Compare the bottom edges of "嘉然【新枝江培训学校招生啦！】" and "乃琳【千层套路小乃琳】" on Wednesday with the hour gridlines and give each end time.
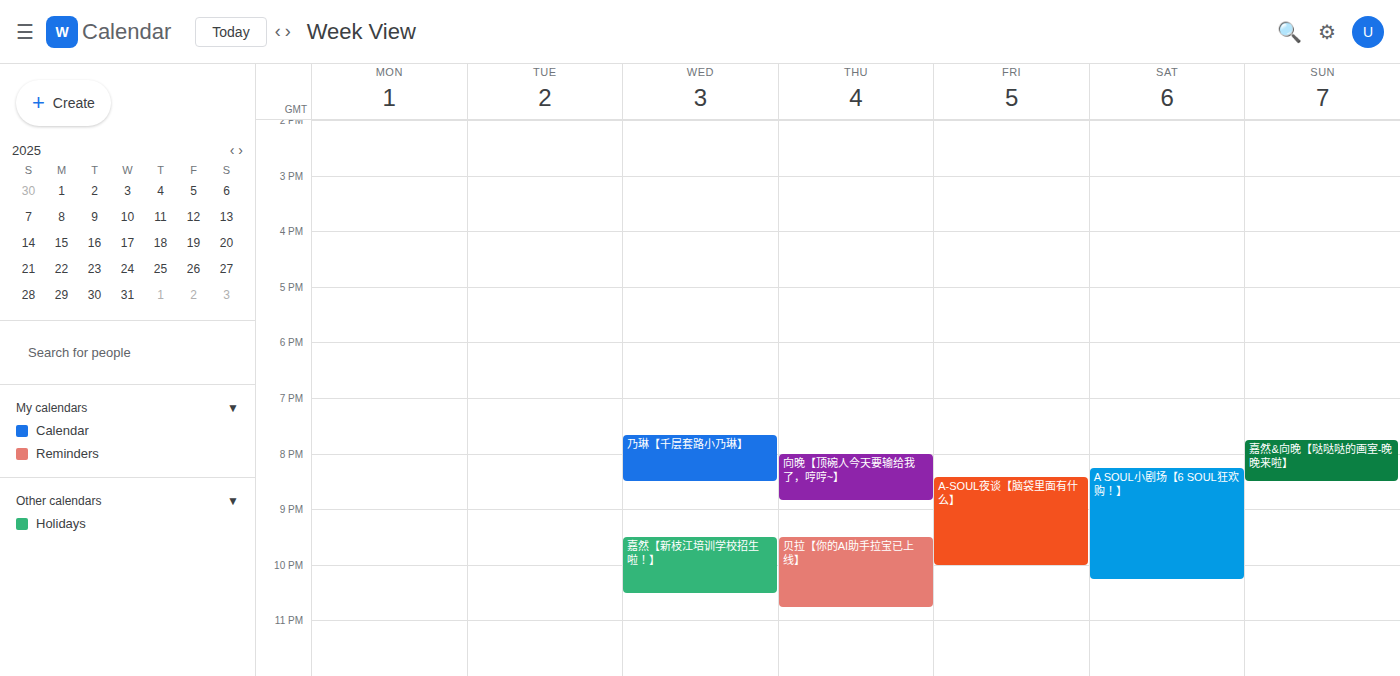
"嘉然【新枝江培训学校招生啦！】": 10:30 PM, halfway between the 10 PM and 11 PM lines. "乃琳【千层套路小乃琳】": 8:30 PM, halfway between the 8 PM and 9 PM lines.